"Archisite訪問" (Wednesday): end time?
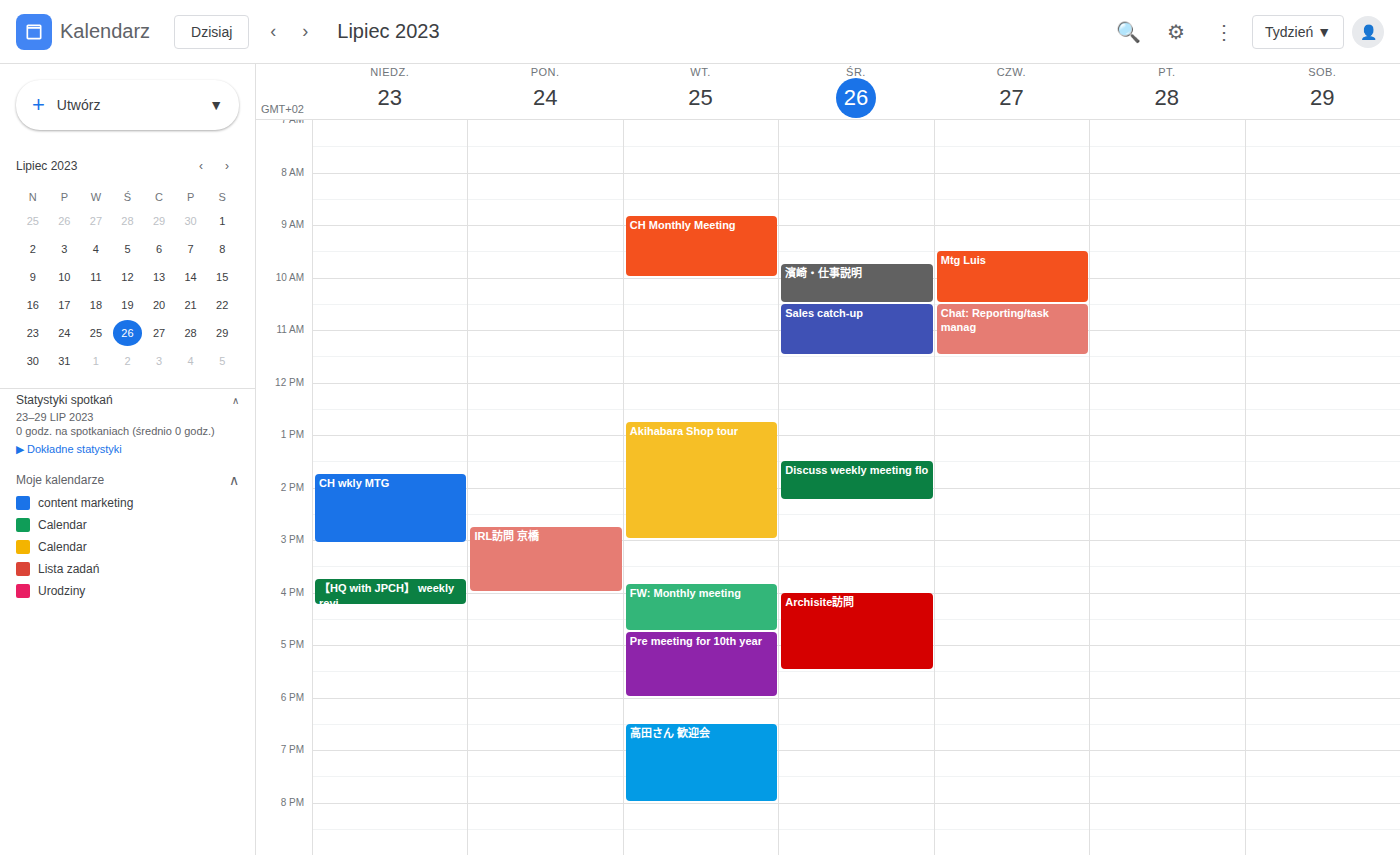
5:30 PM